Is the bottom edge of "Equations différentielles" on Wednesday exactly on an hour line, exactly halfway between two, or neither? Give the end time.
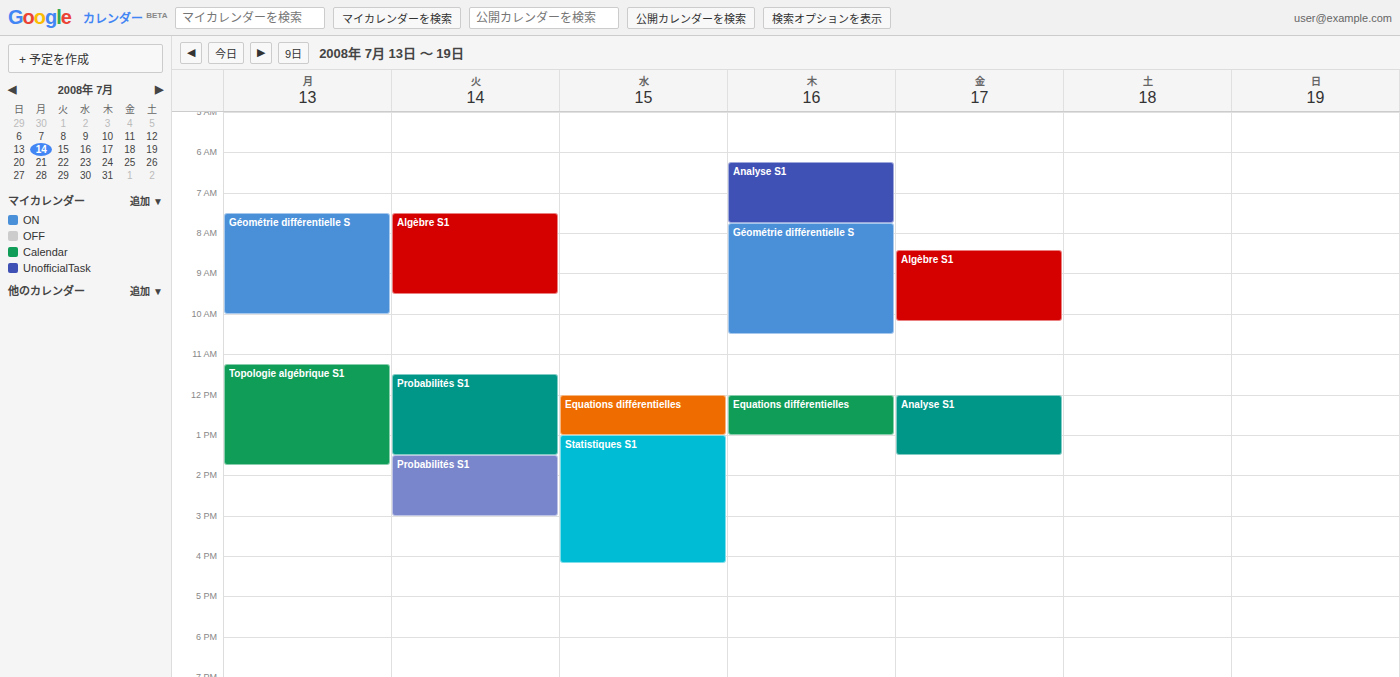
13:00 -- exactly on the 13:00 line.